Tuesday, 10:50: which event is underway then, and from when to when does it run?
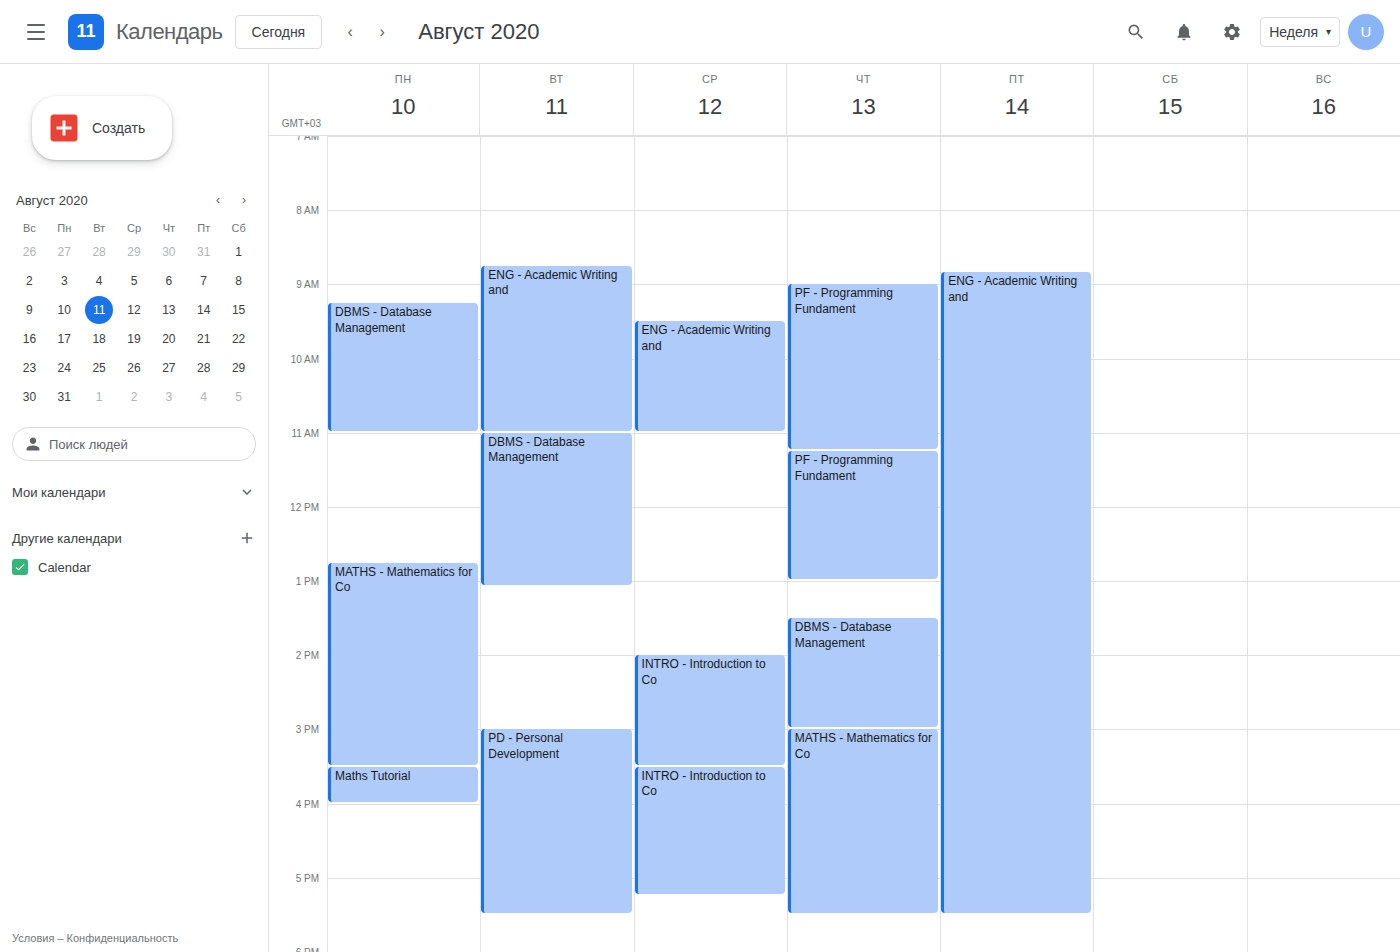
"ENG - Academic Writing and", 08:45 to 11:00